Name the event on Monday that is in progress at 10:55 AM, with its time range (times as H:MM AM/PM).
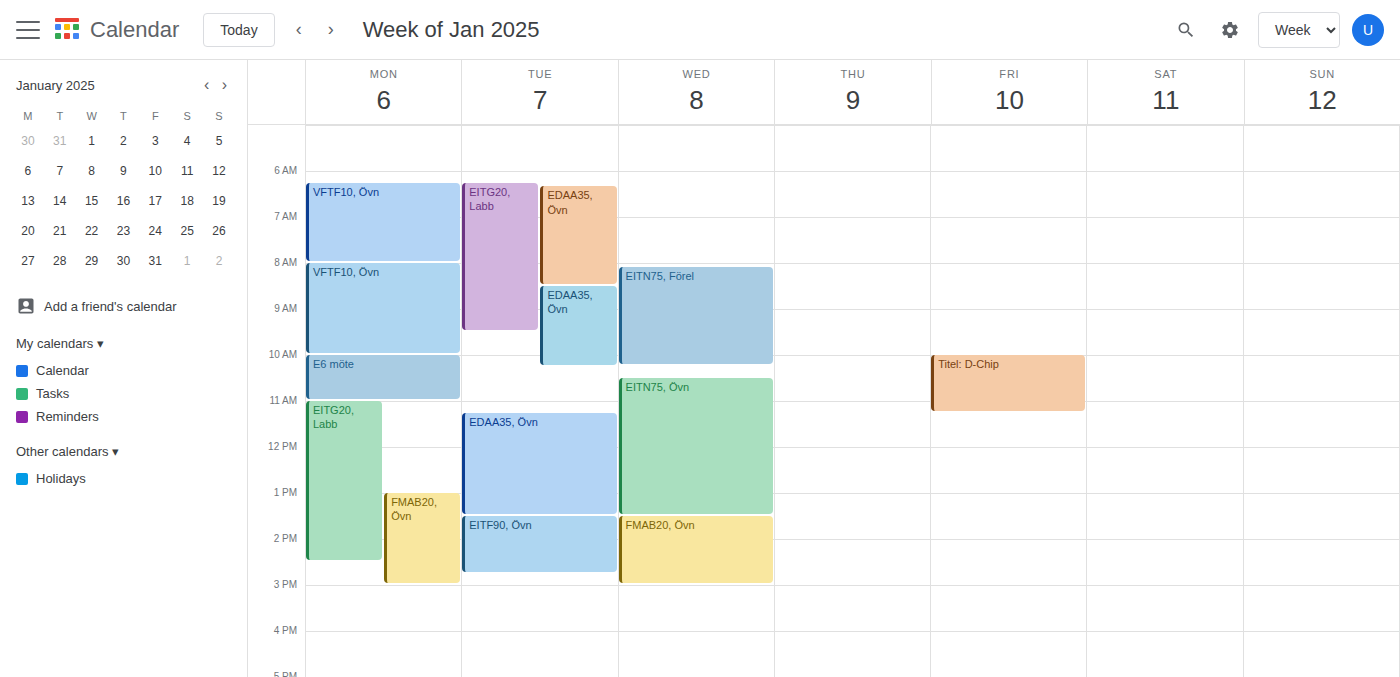
"E6 möte", 10:00 AM to 11:00 AM